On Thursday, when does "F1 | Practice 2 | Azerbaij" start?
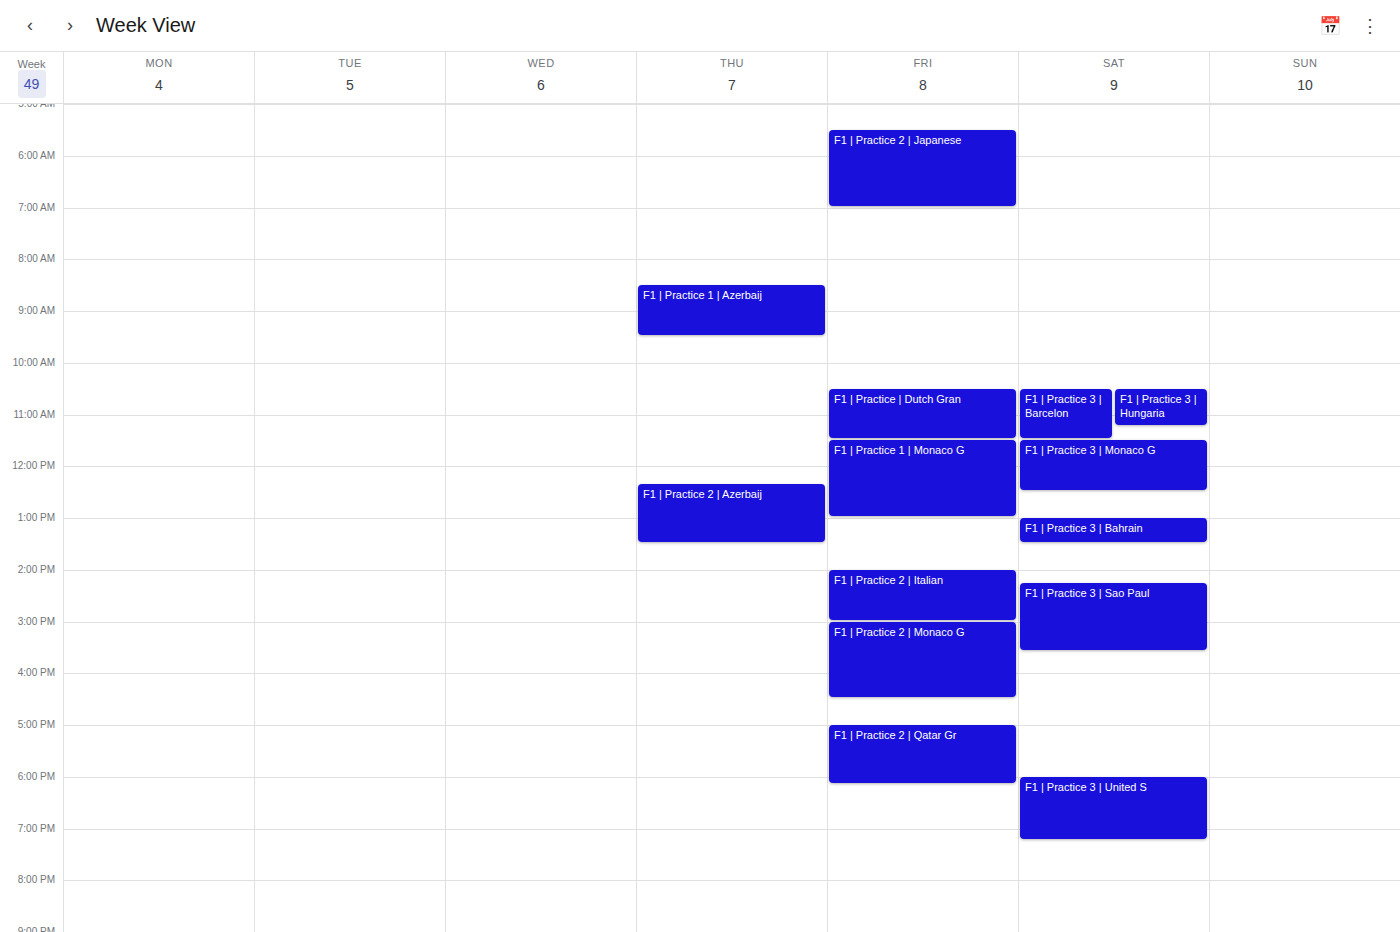
12:20 PM